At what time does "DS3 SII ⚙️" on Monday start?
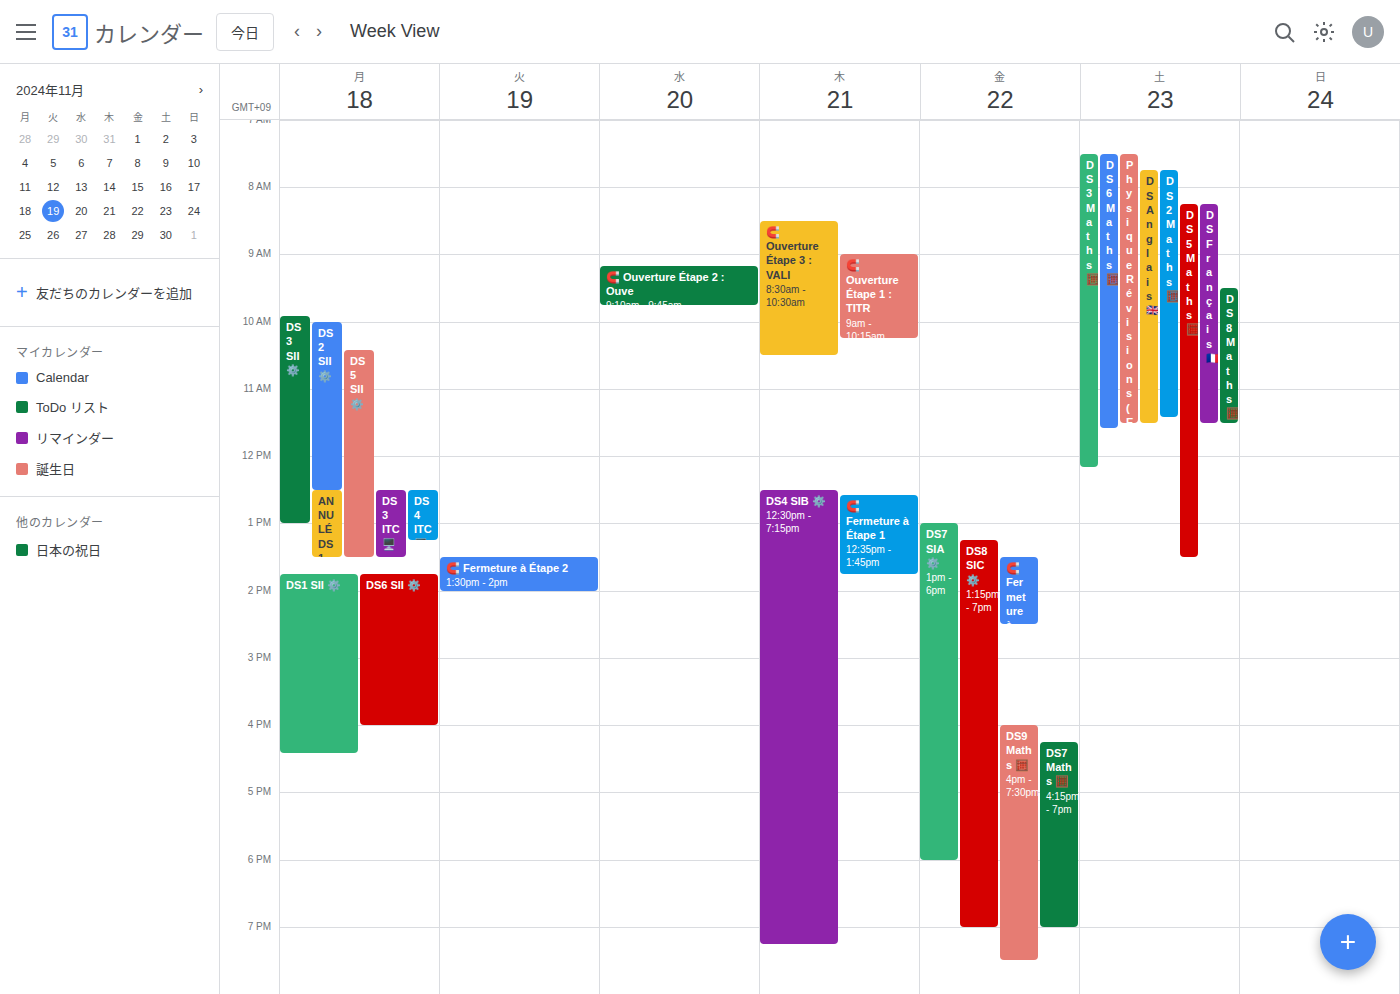
9:55 AM